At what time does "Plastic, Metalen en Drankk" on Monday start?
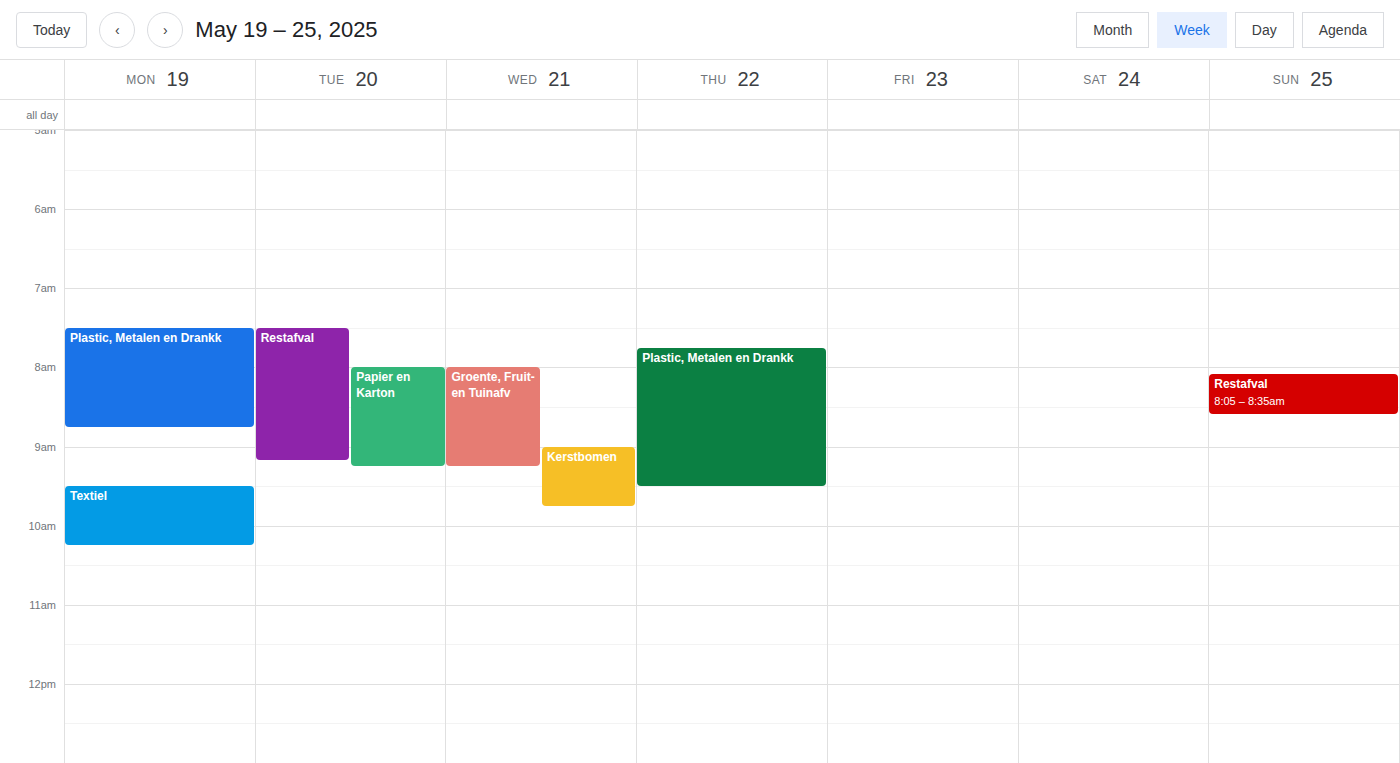
7:30 AM